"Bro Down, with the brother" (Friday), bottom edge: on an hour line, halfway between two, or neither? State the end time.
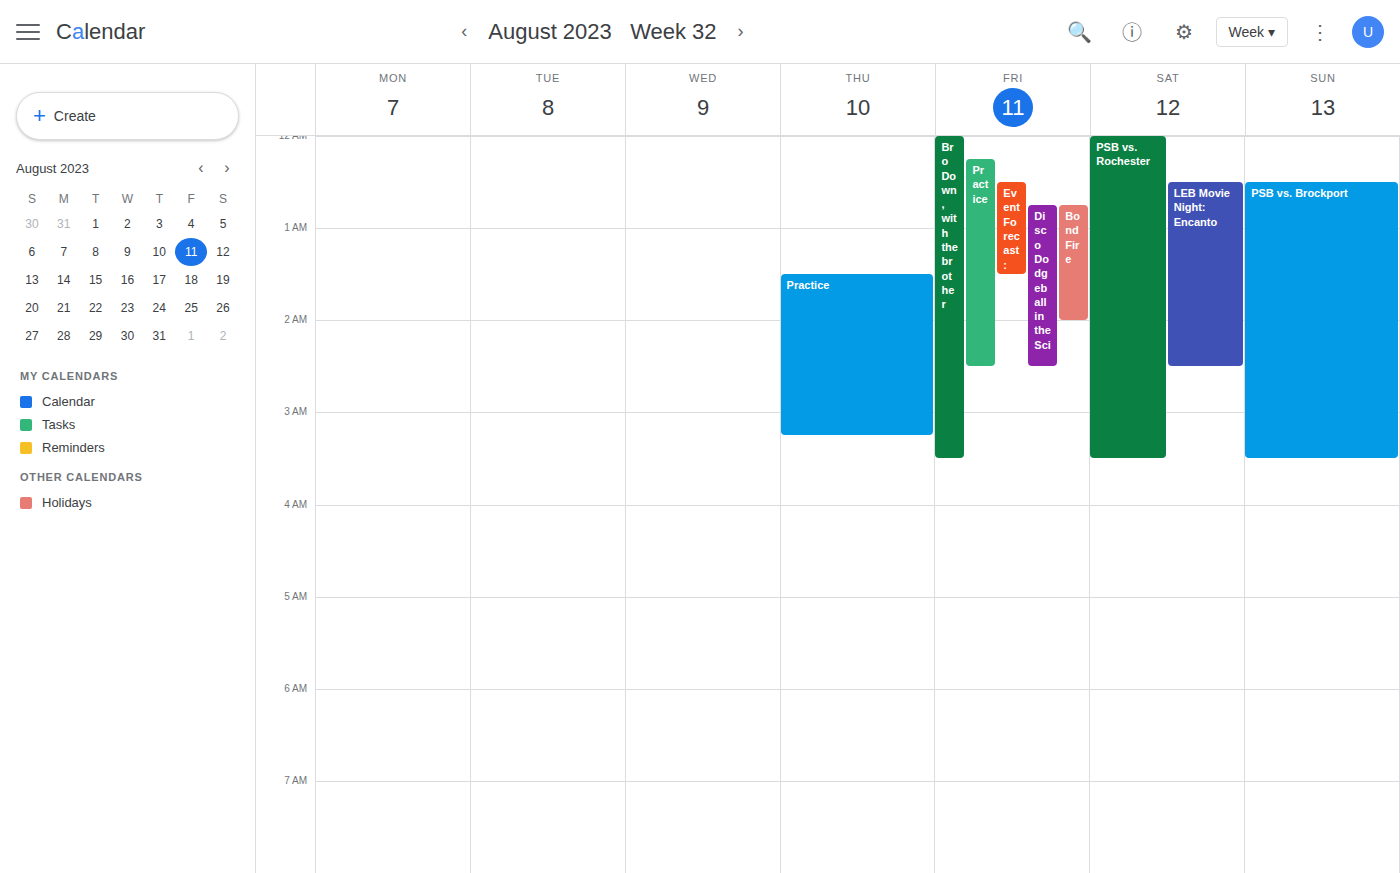
3:30 AM -- halfway between the 3 AM and 4 AM lines.